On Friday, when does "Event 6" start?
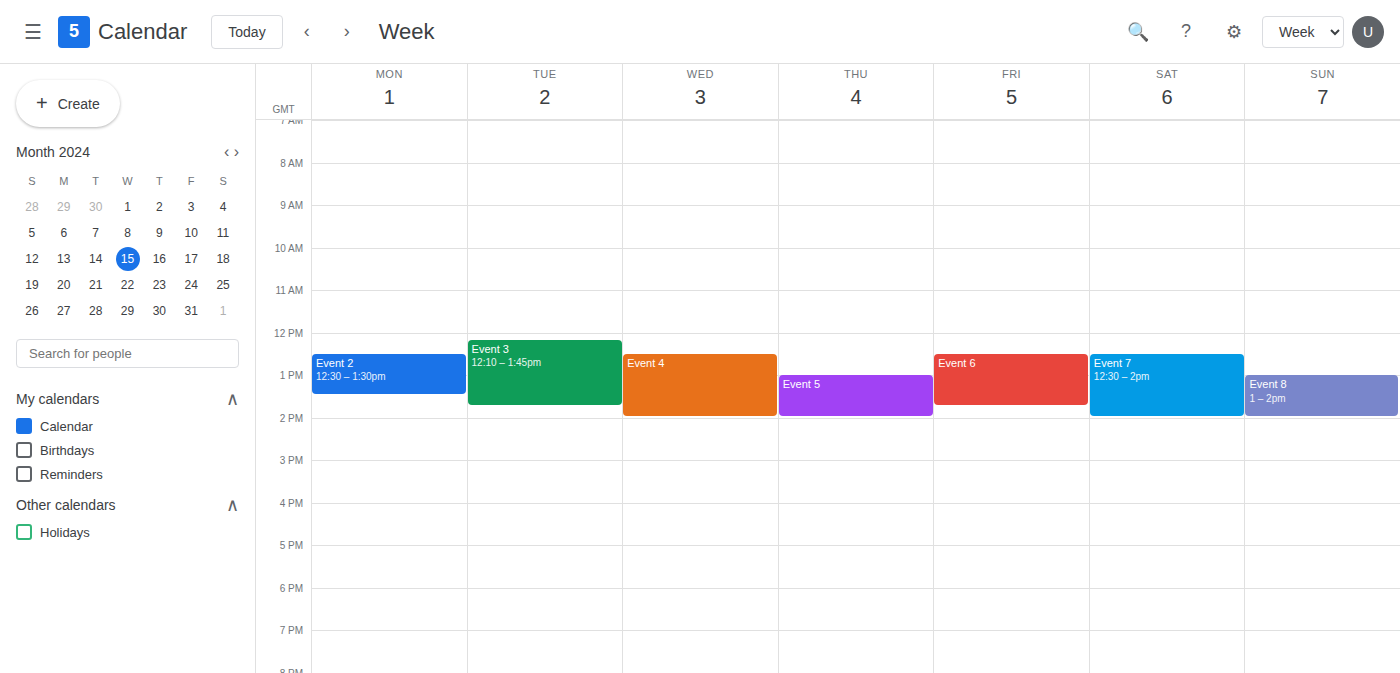
12:30 PM